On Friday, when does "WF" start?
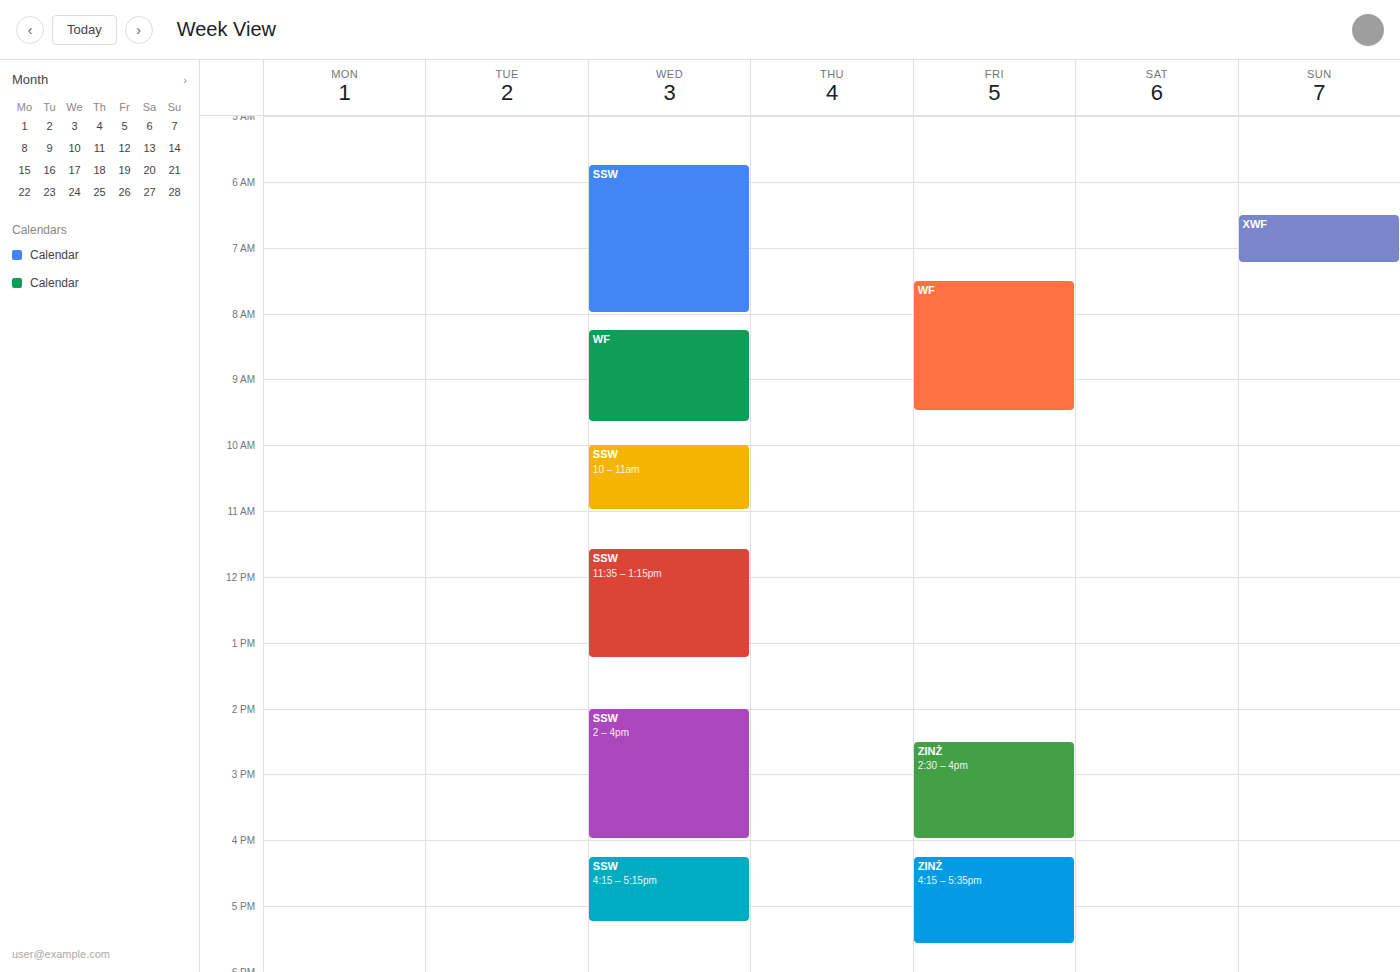
07:30